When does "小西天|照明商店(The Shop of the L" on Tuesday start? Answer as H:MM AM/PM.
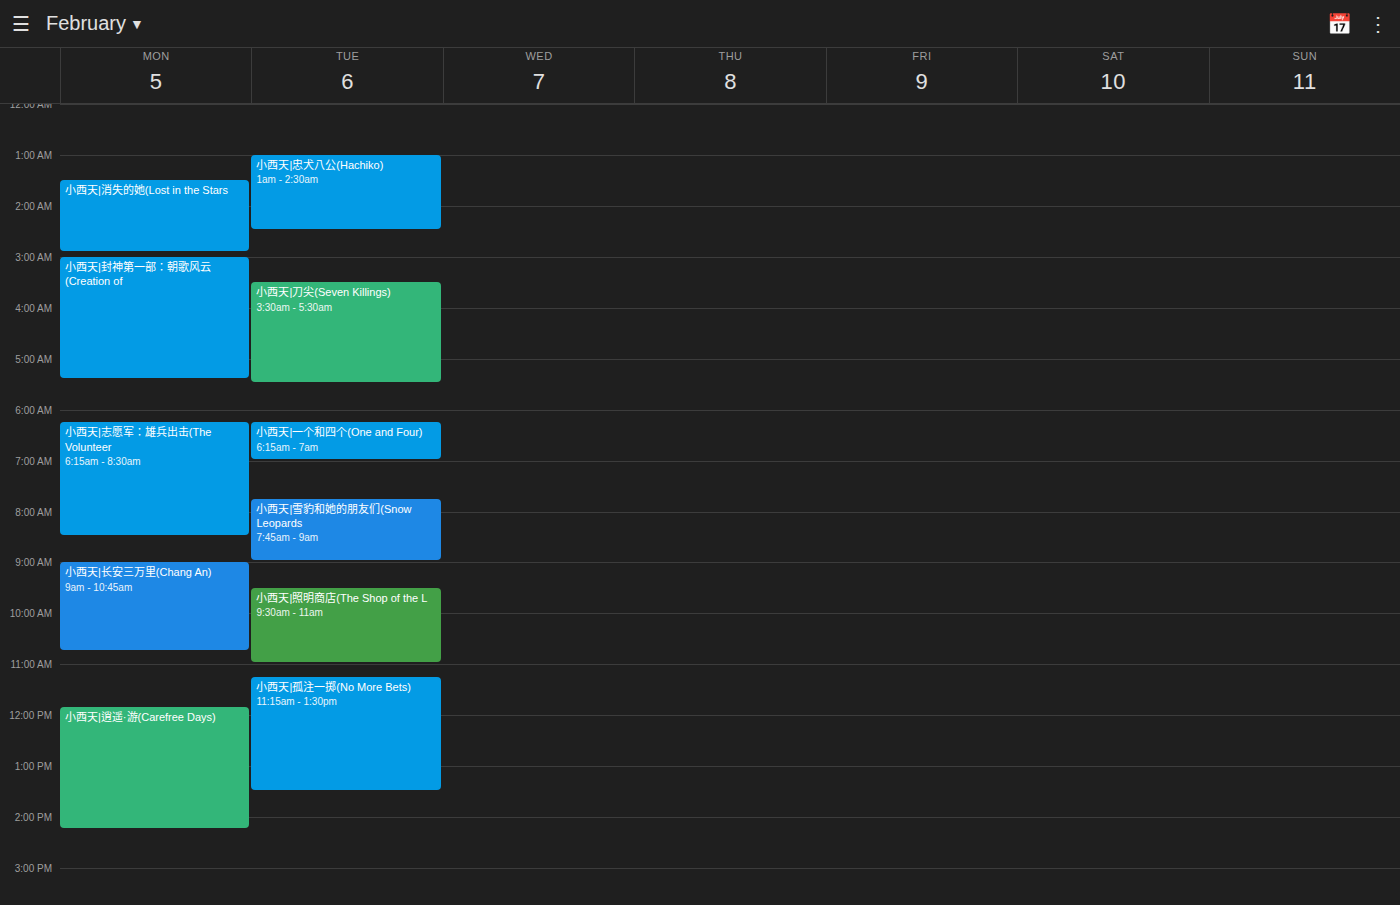
9:30 AM